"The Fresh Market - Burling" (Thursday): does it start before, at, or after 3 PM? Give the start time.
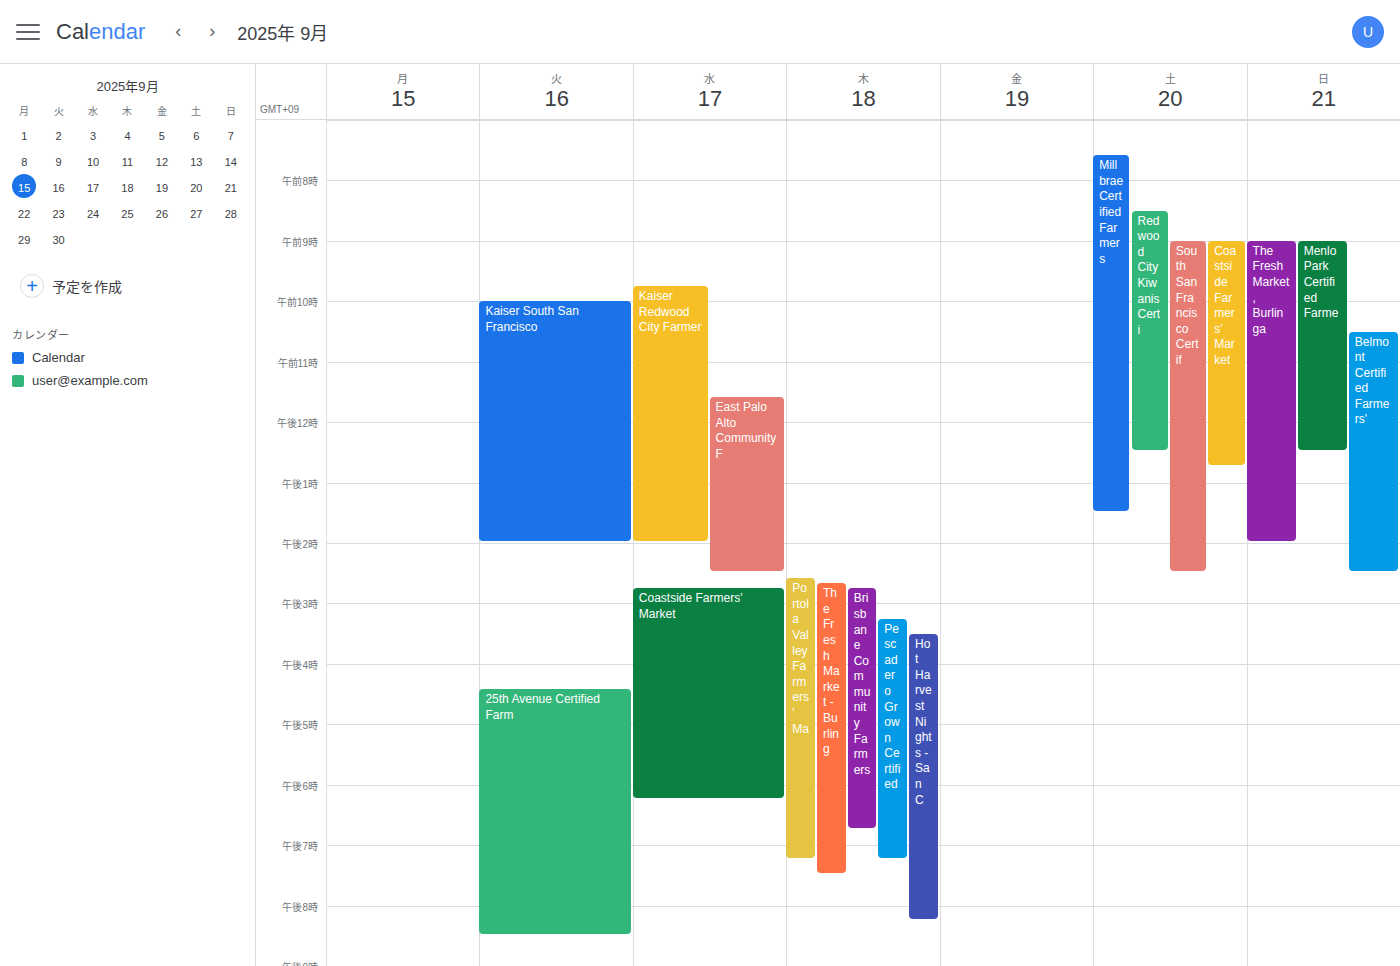
2:40 PM -- before 3 PM, 20 minutes above the 3 PM line.